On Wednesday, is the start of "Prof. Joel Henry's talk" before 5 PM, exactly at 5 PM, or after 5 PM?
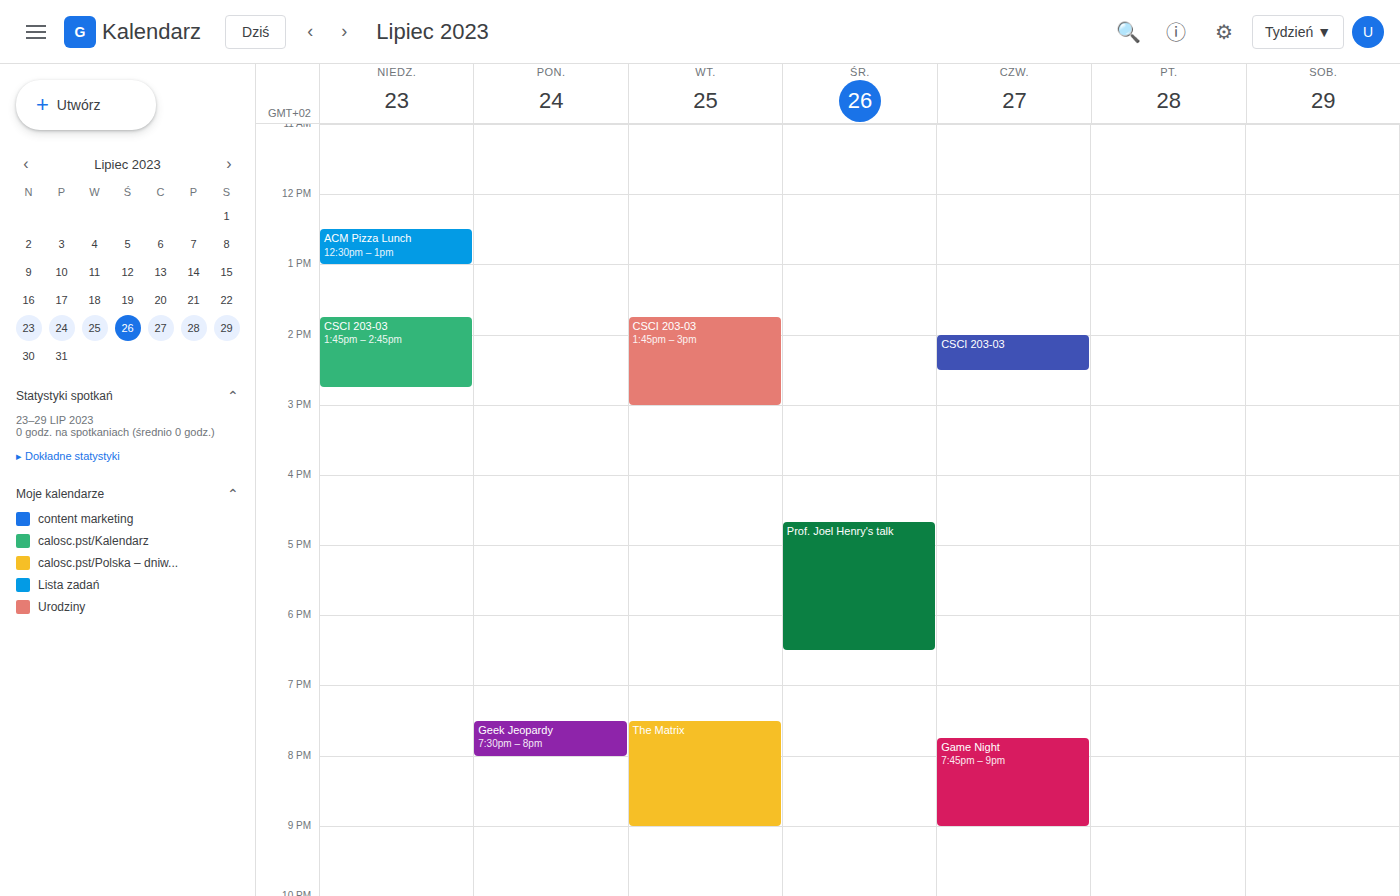
4:40 PM -- before 5 PM, 20 minutes above the 5 PM line.